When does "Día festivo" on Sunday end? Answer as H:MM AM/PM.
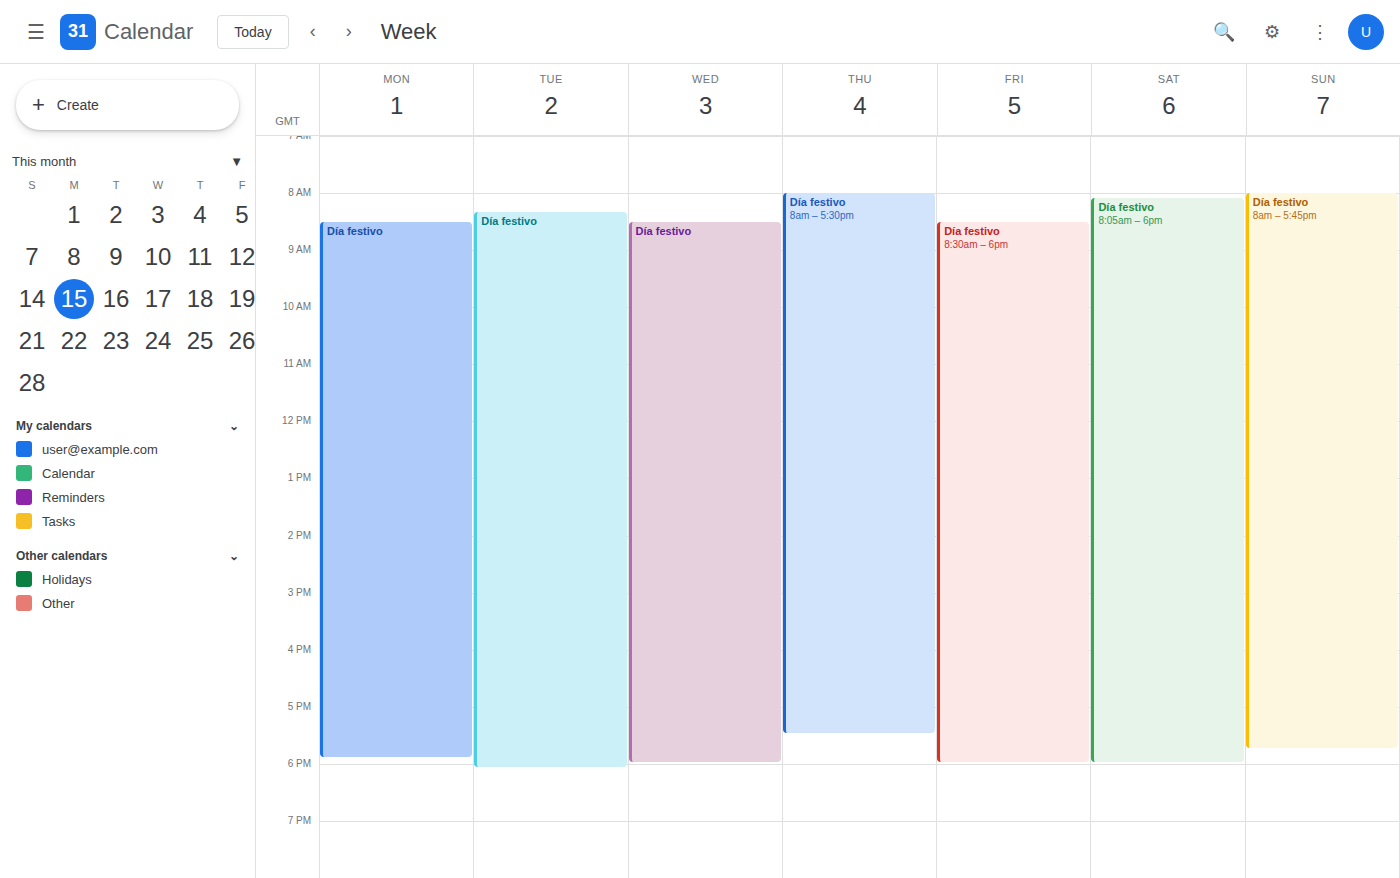
5:45 PM